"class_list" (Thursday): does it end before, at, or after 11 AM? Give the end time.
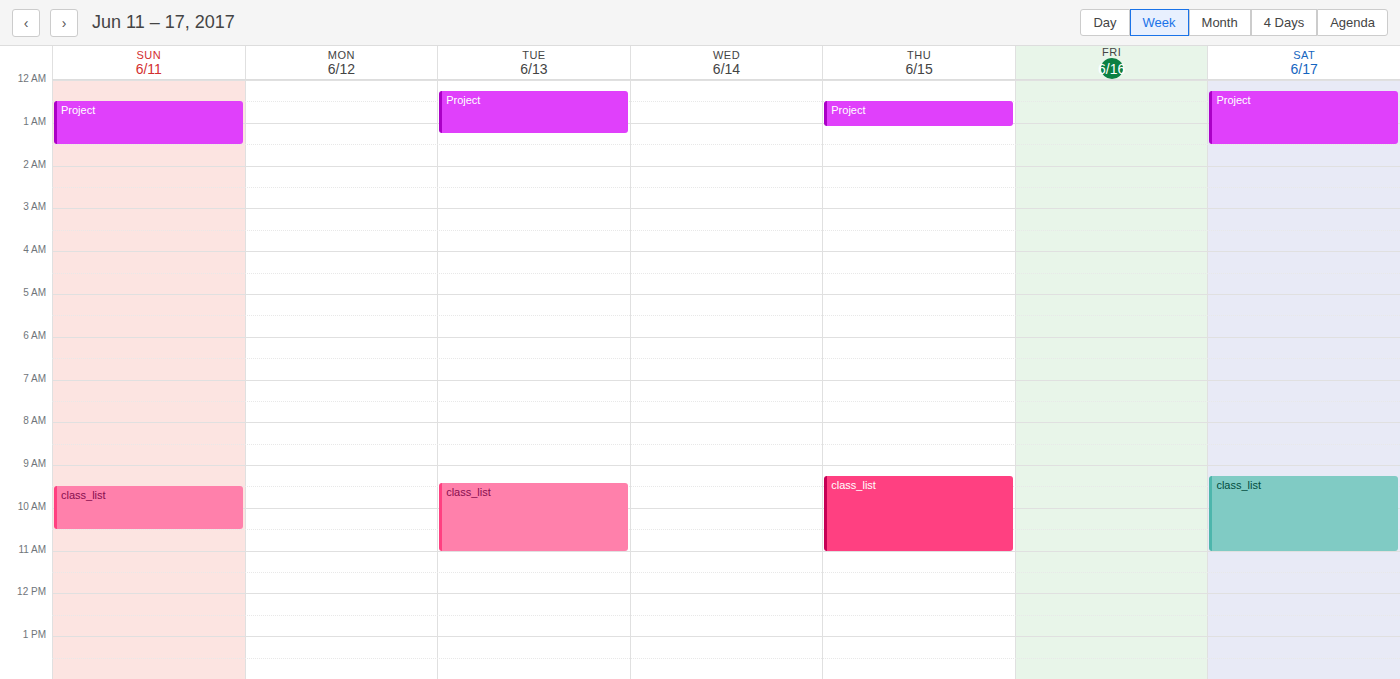
11:00 AM -- exactly at 11 AM, on the 11 AM line.